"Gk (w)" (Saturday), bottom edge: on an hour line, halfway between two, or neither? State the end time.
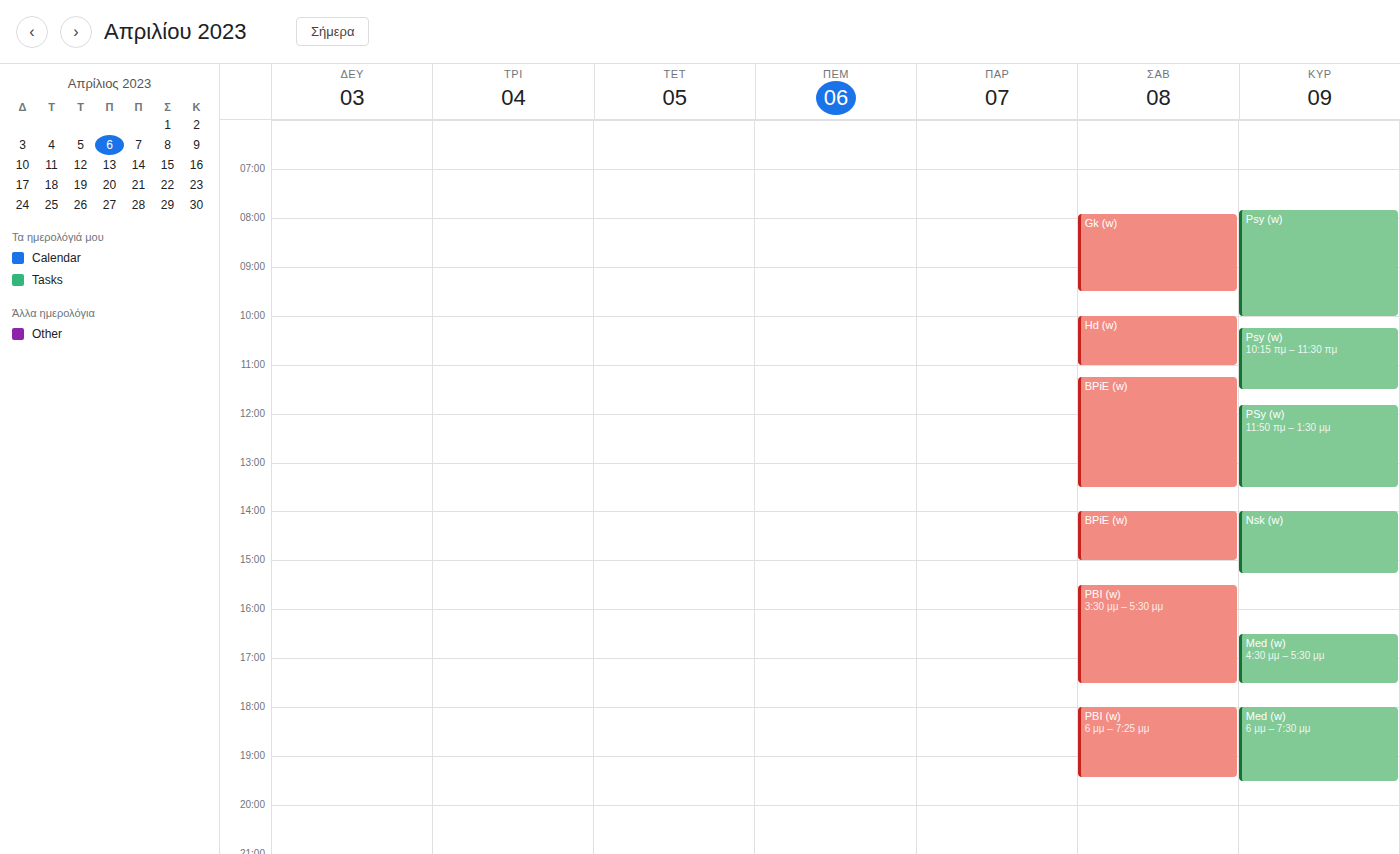
9:30 AM -- halfway between the 9 AM and 10 AM lines.